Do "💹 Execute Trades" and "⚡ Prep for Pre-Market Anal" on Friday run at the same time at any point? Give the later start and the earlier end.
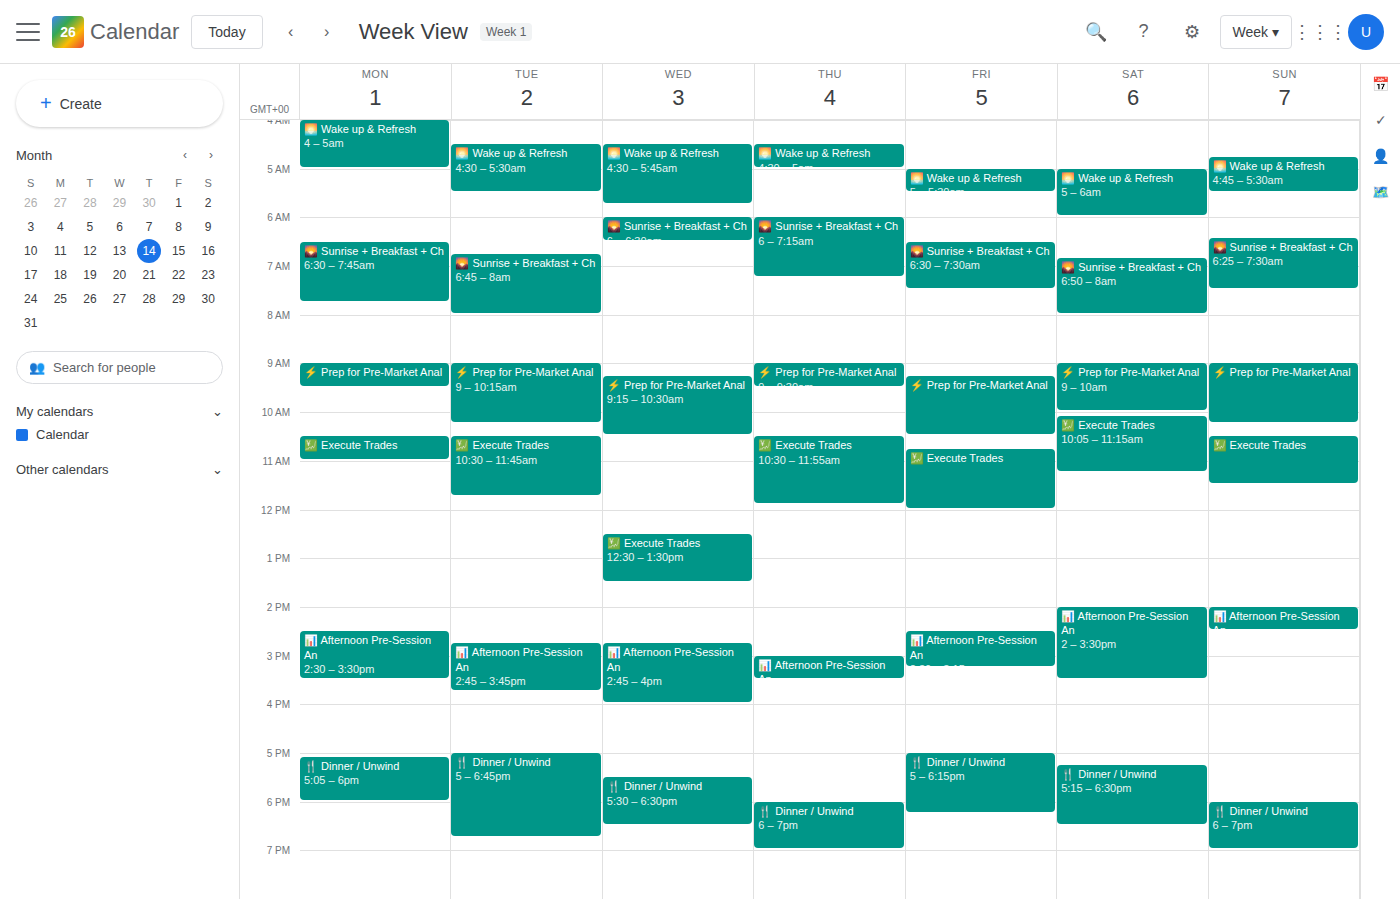
"⚡ Prep for Pre-Market Anal" ends at 10:30 AM and "💹 Execute Trades" starts at 10:45 AM -- no overlap.